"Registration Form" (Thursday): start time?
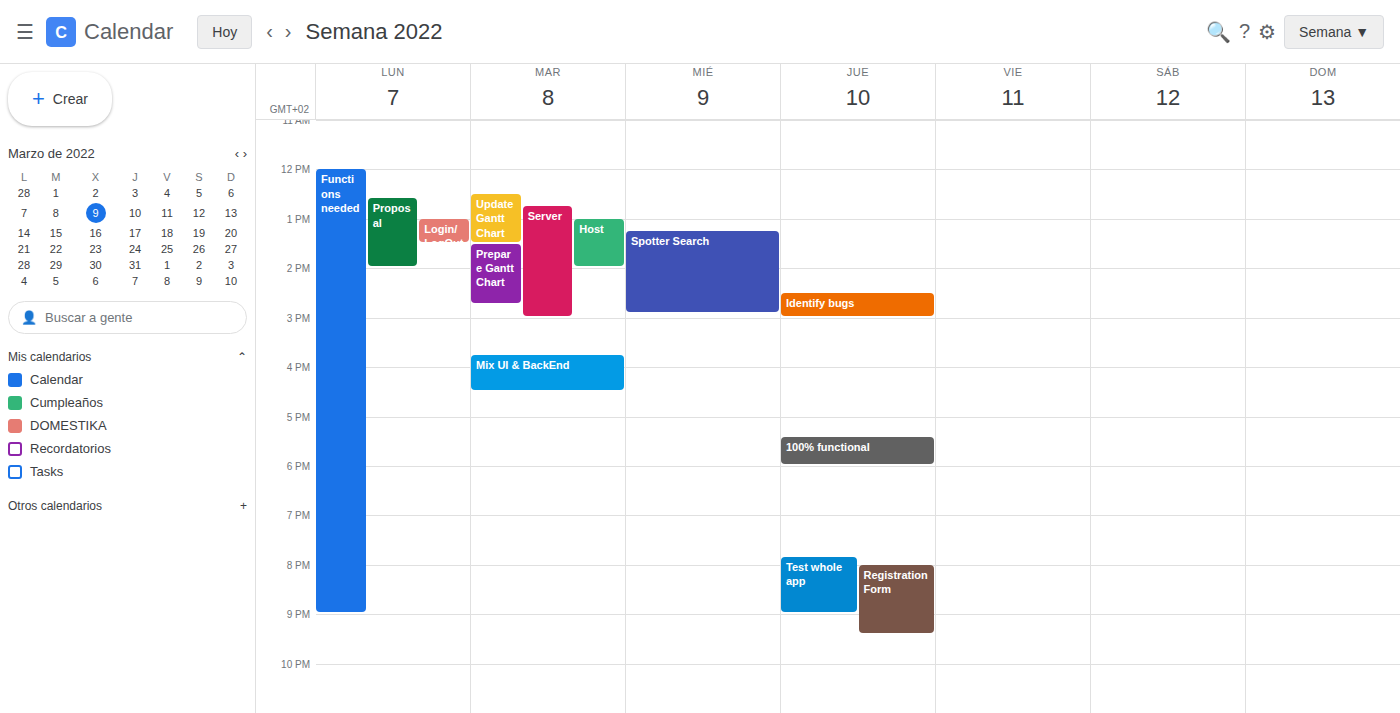
8:00 PM